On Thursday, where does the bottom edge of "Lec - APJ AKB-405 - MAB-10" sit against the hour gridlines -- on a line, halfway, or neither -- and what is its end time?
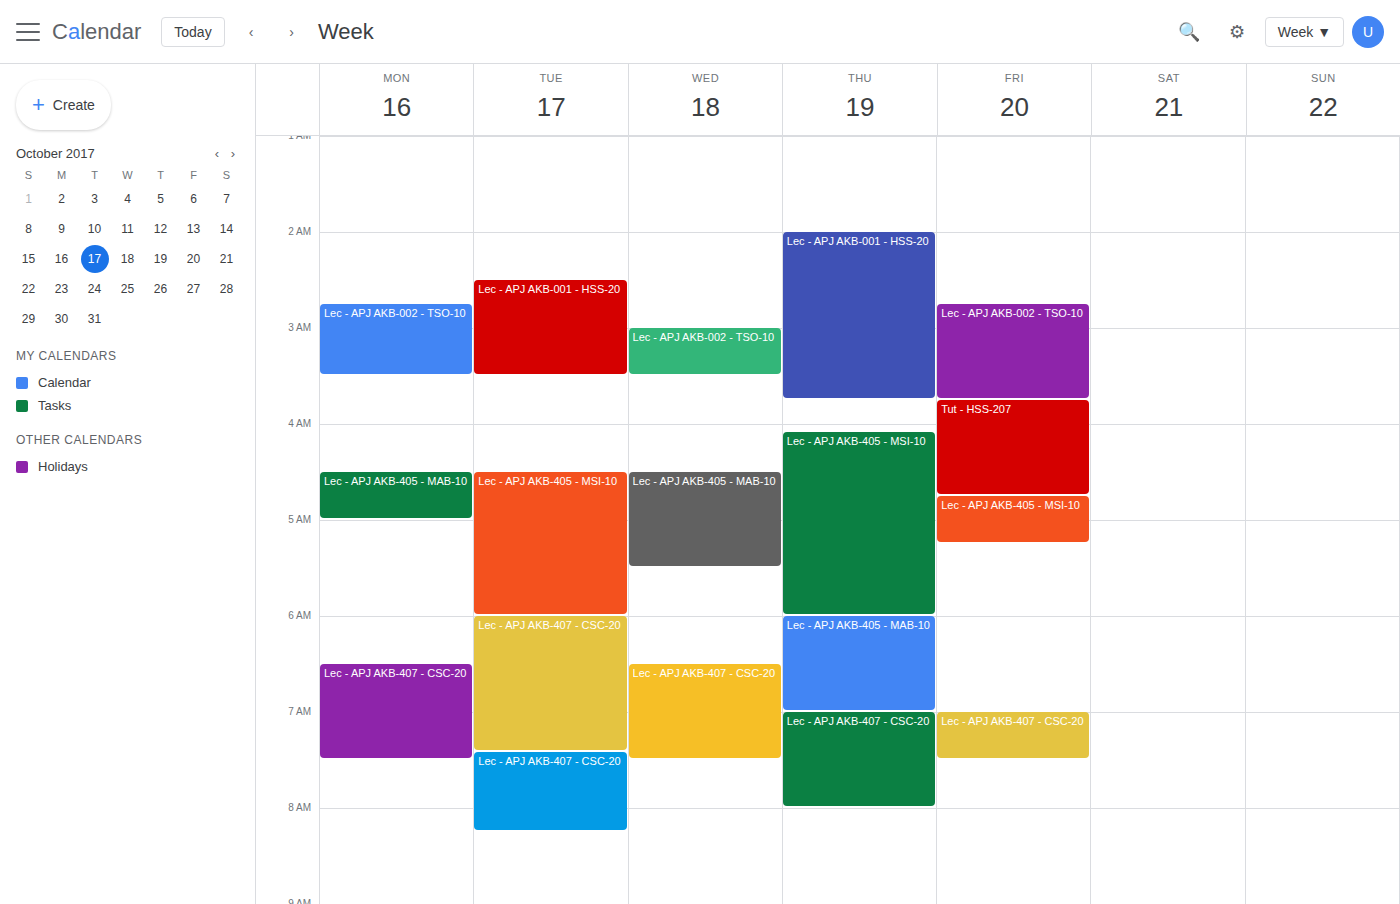
7:00 AM -- exactly on the 7 AM line.